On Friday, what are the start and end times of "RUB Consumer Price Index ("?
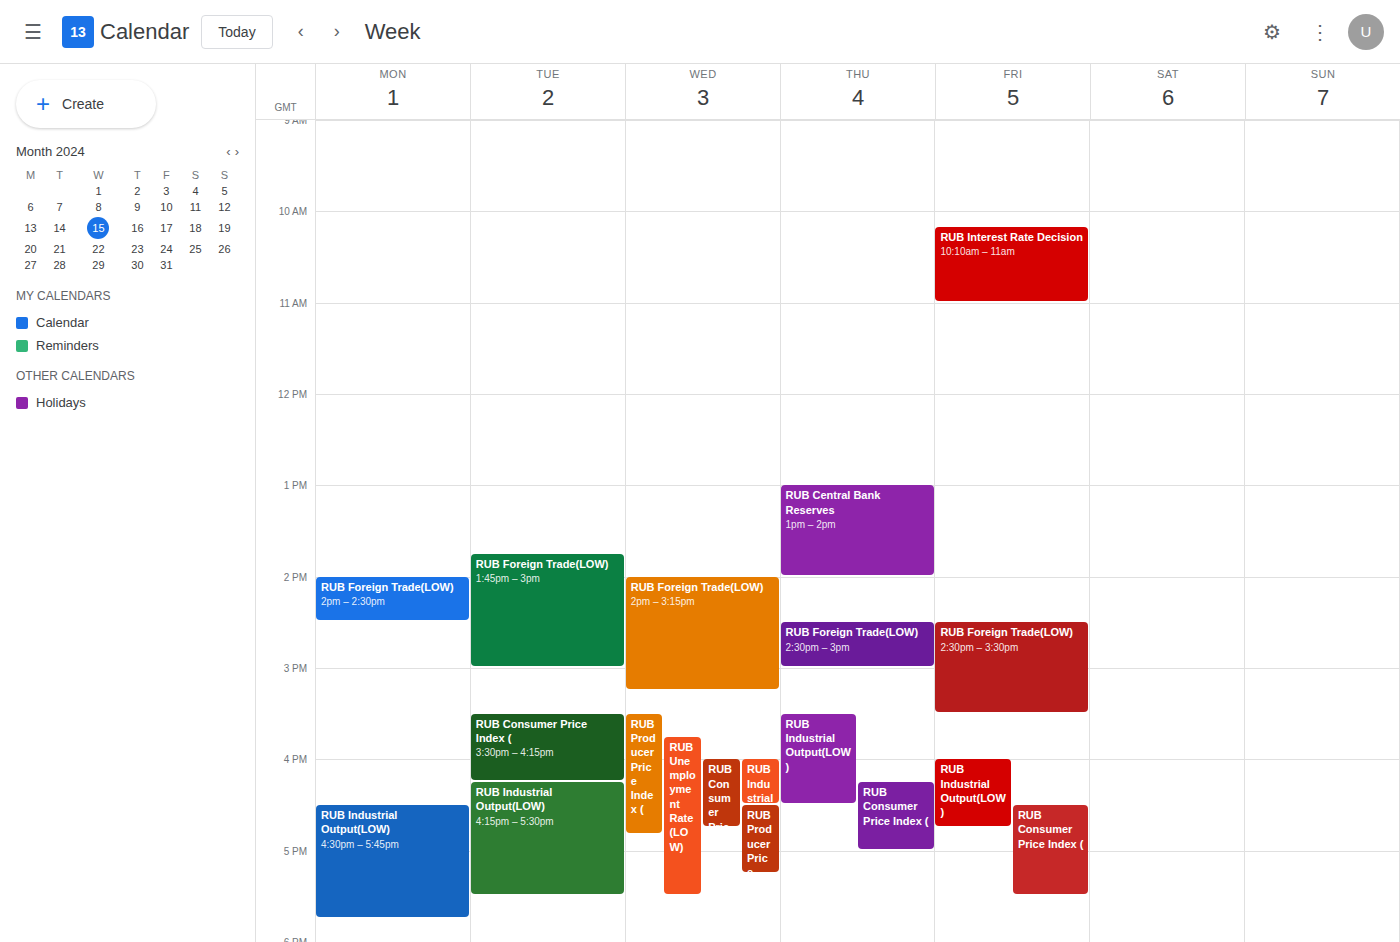
4:30 PM to 5:30 PM